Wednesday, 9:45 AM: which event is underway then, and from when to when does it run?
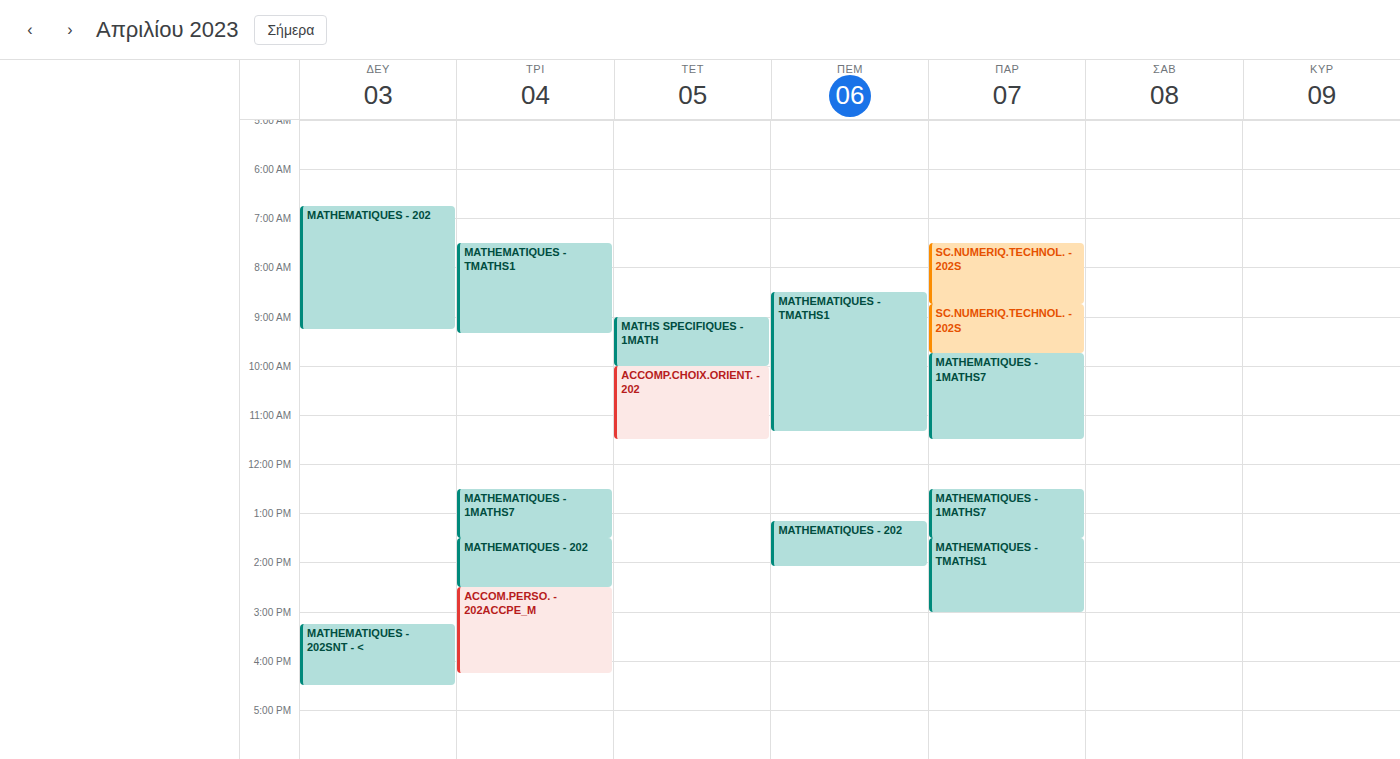
"MATHS SPECIFIQUES - 1MATH", 9:00 AM to 10:00 AM